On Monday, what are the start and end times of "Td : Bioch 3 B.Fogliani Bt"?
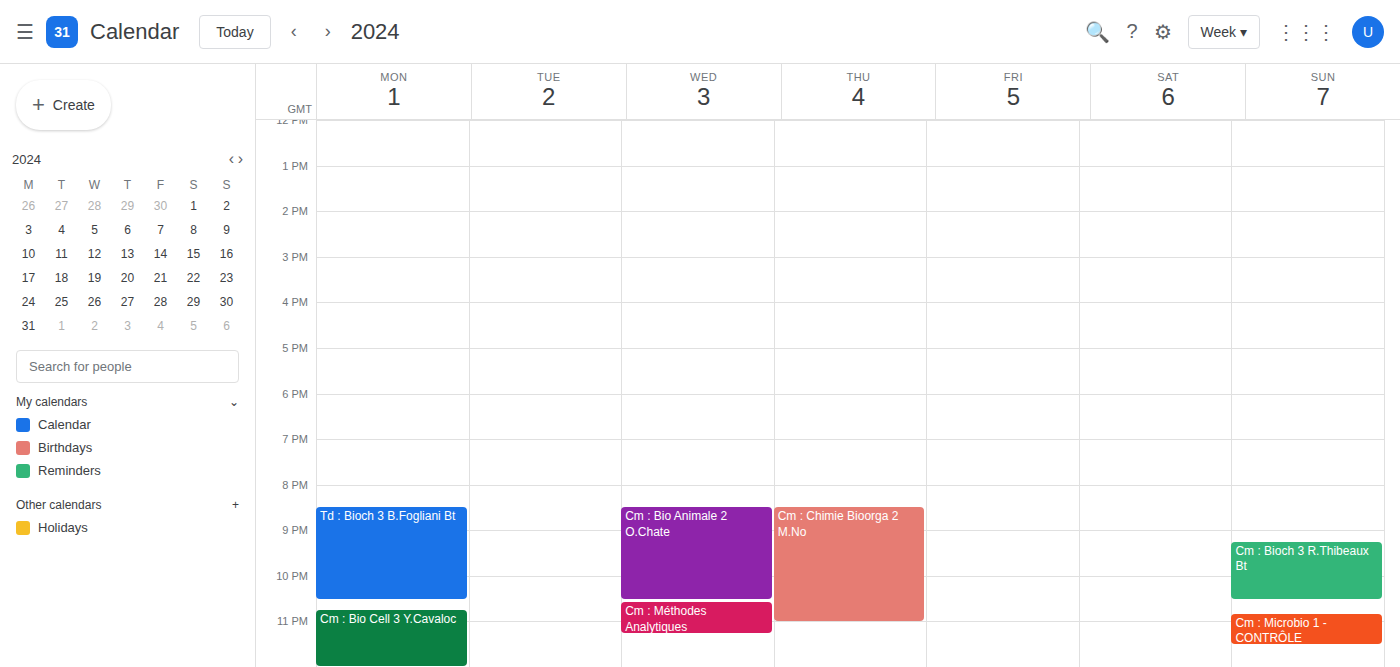
8:30 PM to 10:30 PM